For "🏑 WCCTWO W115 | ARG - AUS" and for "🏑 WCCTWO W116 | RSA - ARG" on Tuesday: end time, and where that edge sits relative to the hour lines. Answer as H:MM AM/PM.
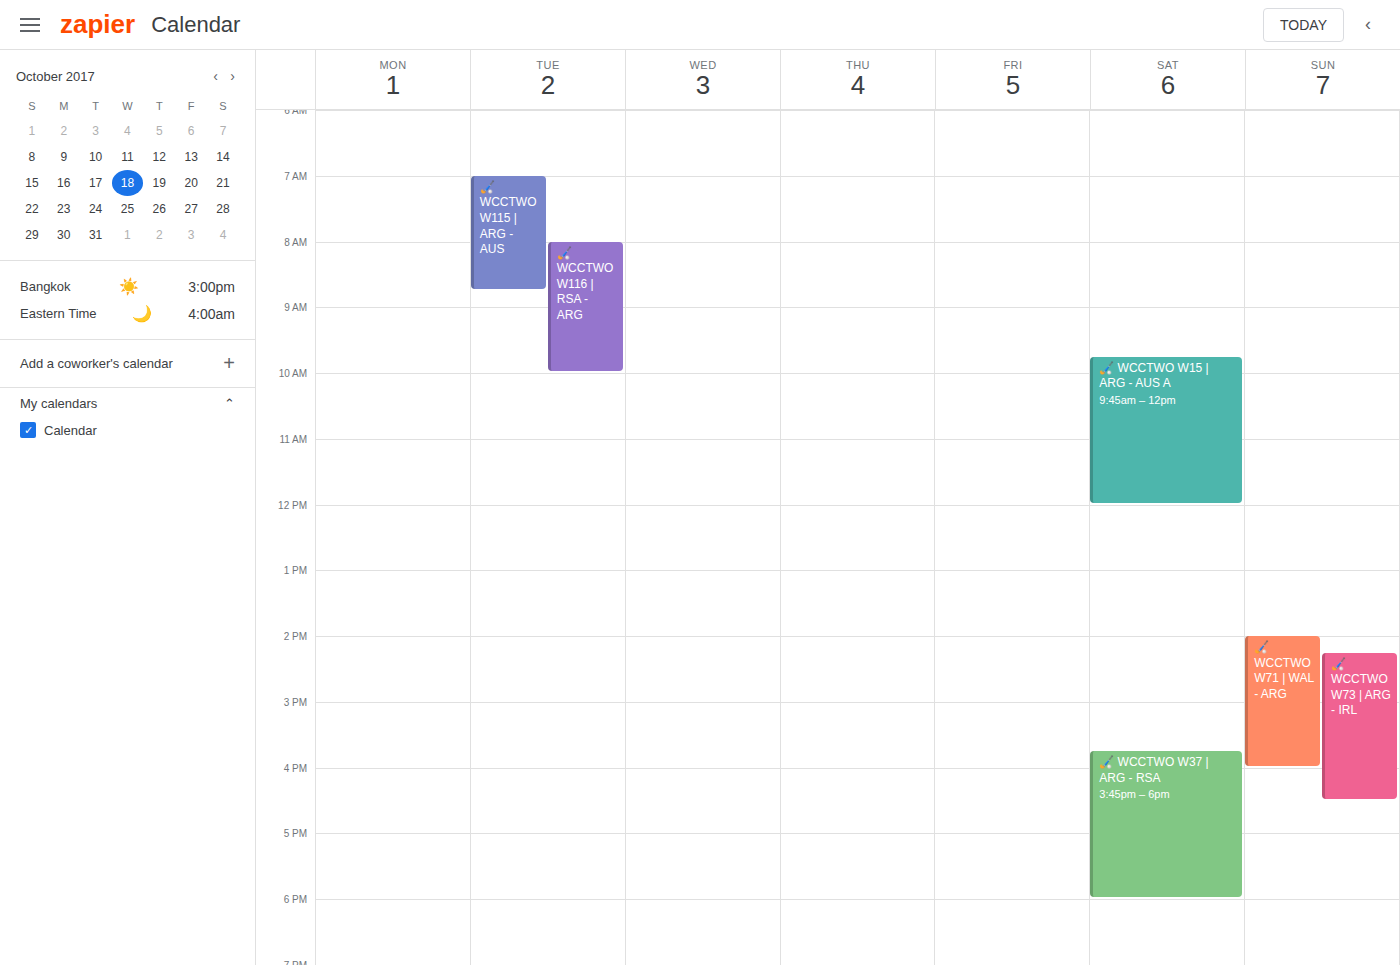
"🏑 WCCTWO W115 | ARG - AUS": 8:45 AM, neither: three quarters of the way from the 8 AM line to the 9 AM line. "🏑 WCCTWO W116 | RSA - ARG": 10:00 AM, exactly on the 10 AM line.